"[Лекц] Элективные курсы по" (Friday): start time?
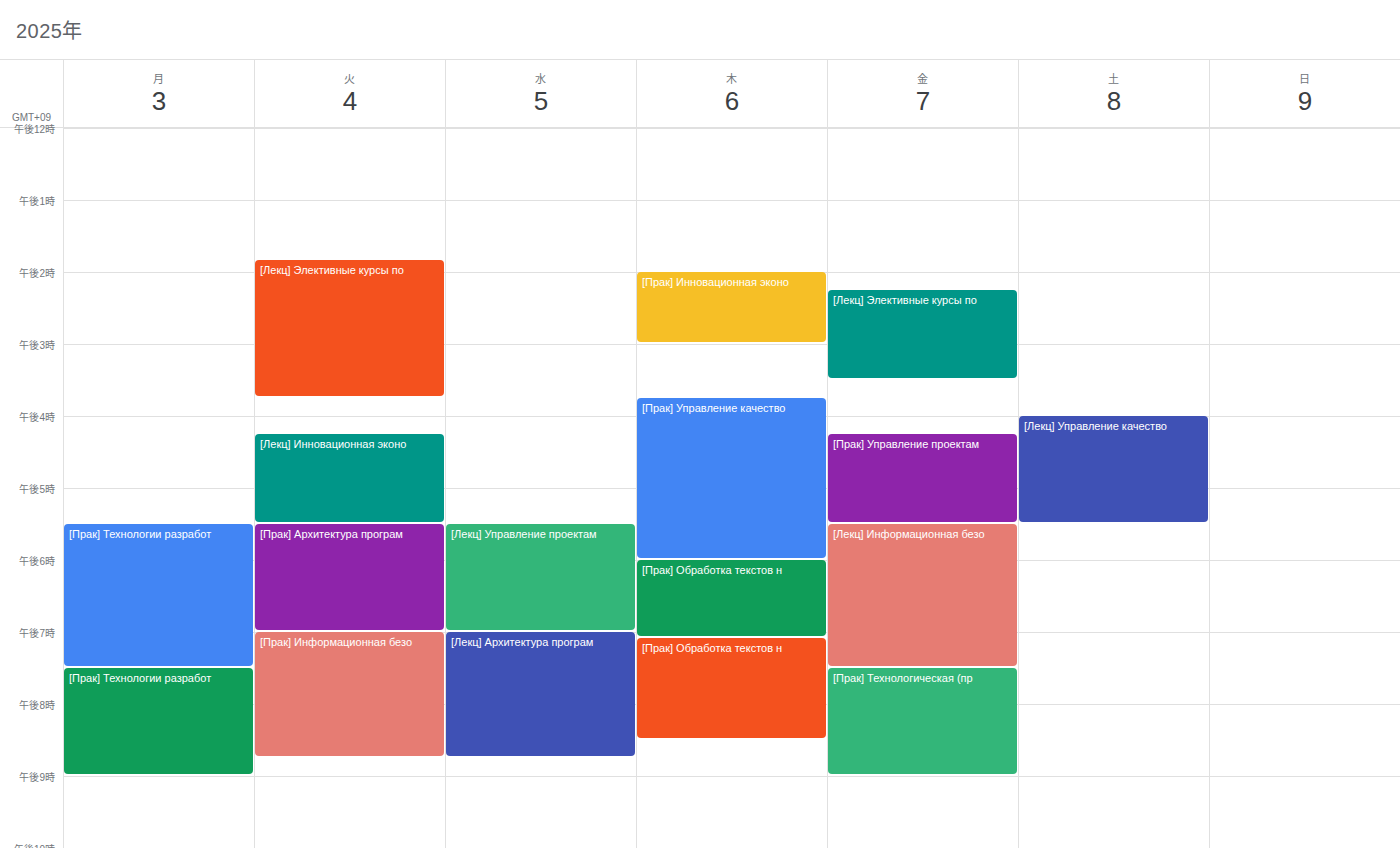
14:15